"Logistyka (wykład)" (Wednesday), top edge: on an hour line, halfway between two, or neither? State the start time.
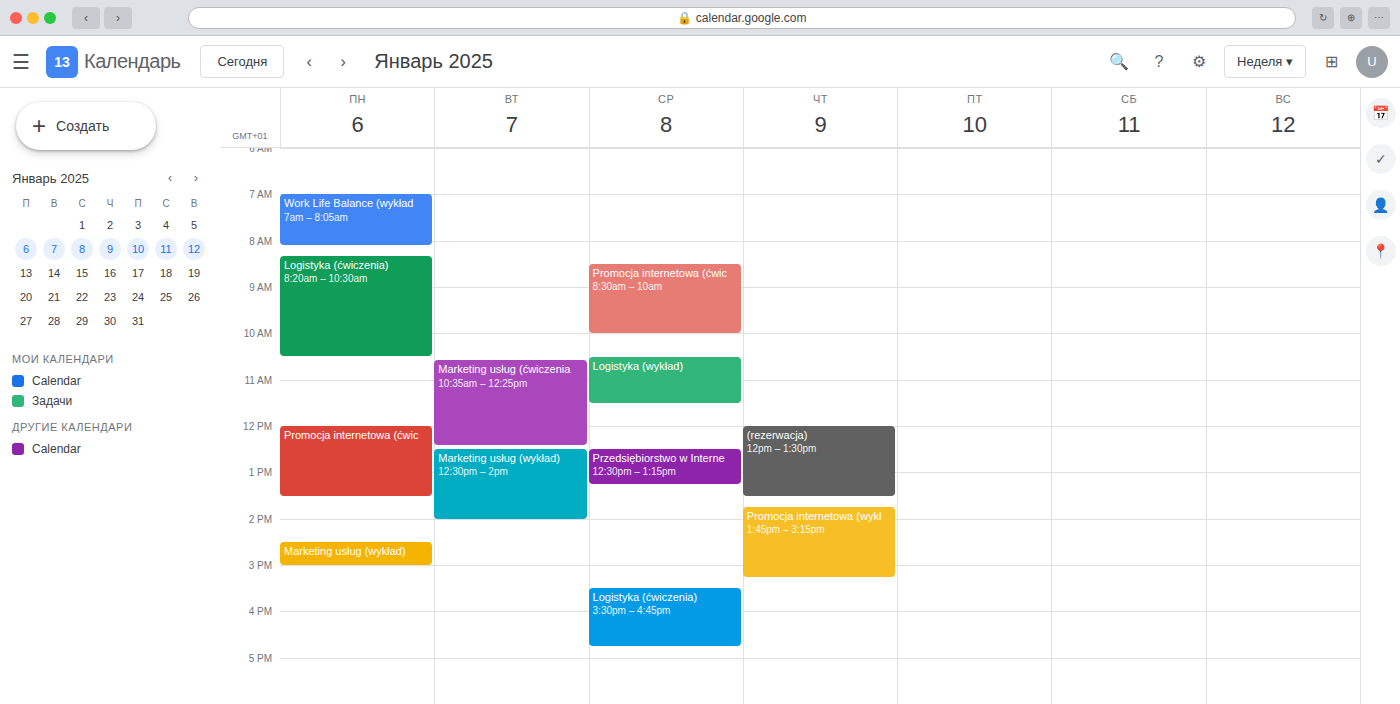
10:30 -- halfway between the 10:00 and 11:00 lines.